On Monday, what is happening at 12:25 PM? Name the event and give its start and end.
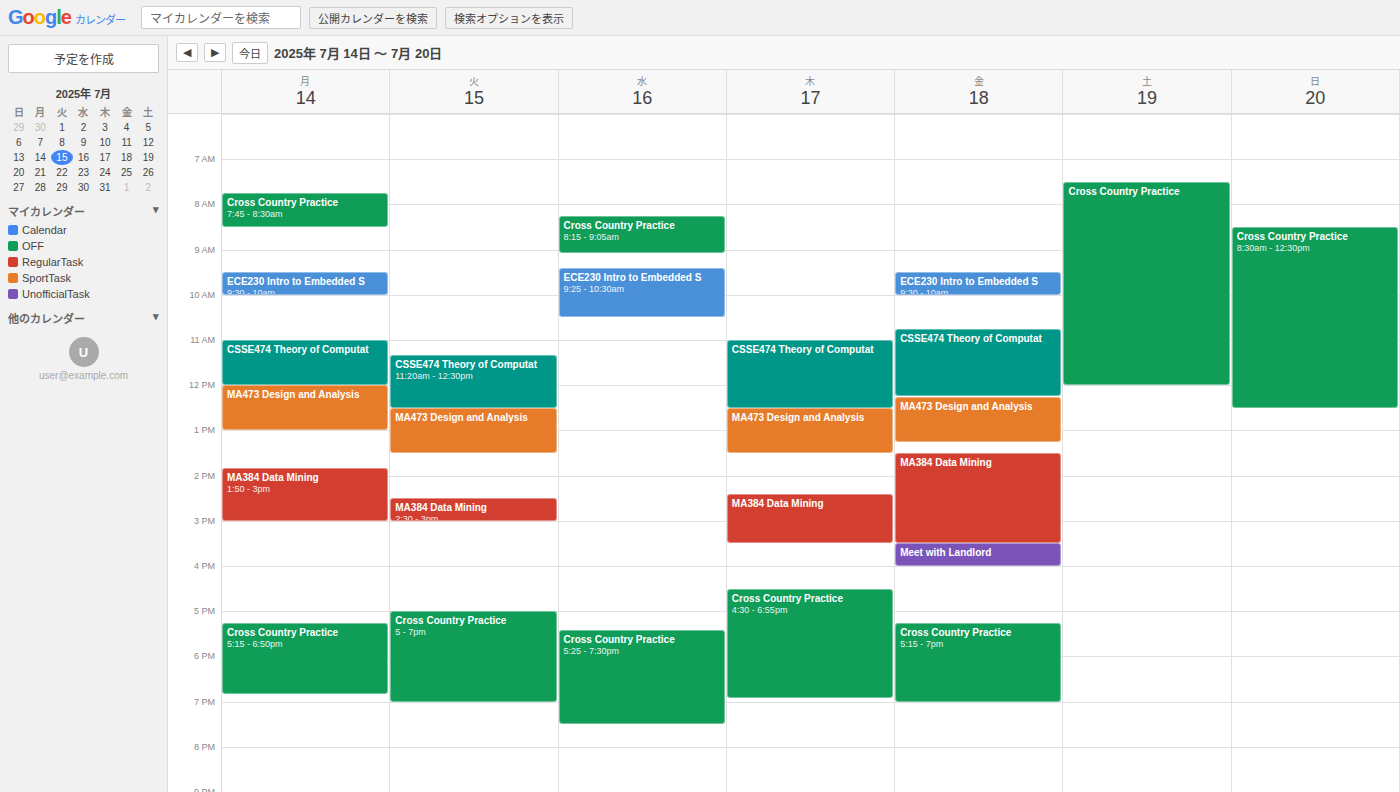
"MA473 Design and Analysis", 12:00 PM to 1:00 PM